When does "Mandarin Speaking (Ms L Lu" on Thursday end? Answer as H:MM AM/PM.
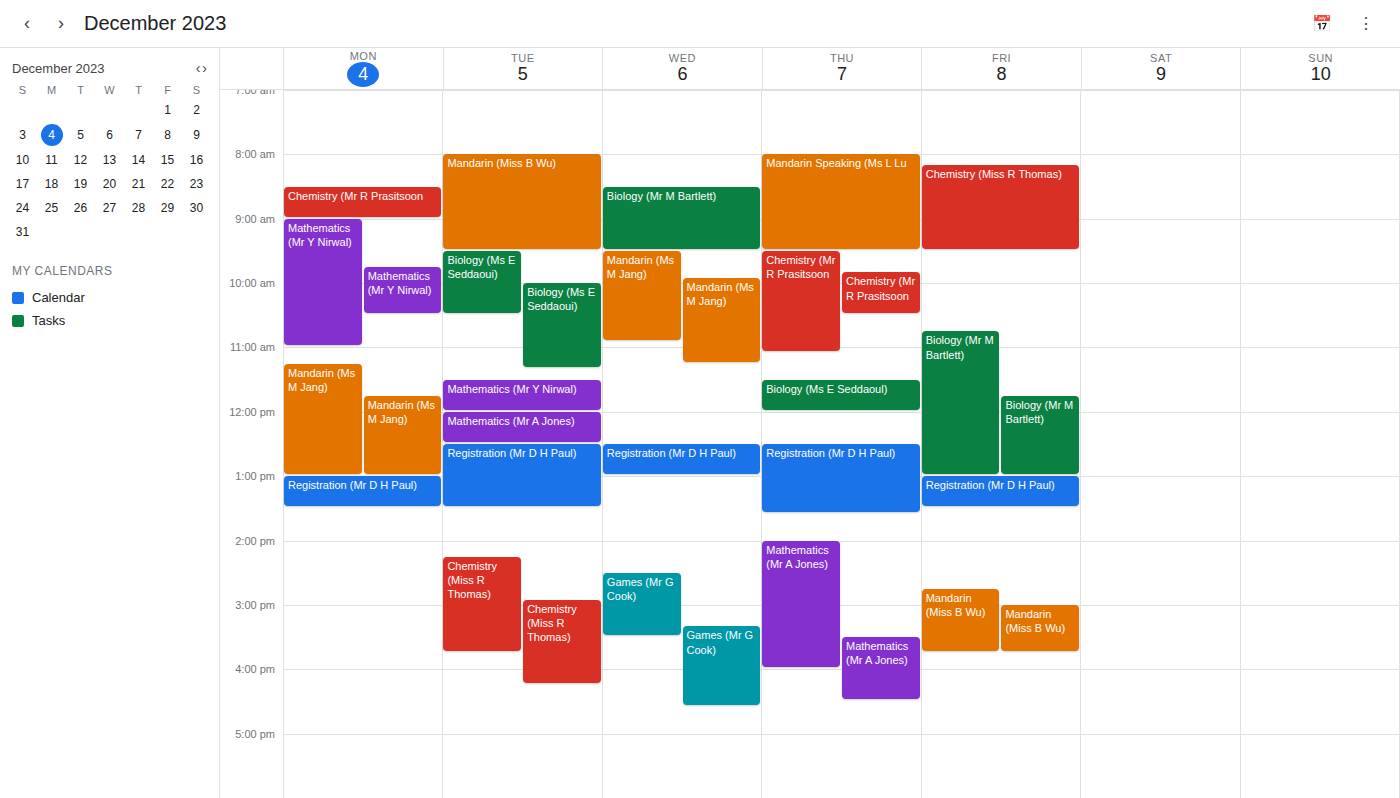
9:30 AM